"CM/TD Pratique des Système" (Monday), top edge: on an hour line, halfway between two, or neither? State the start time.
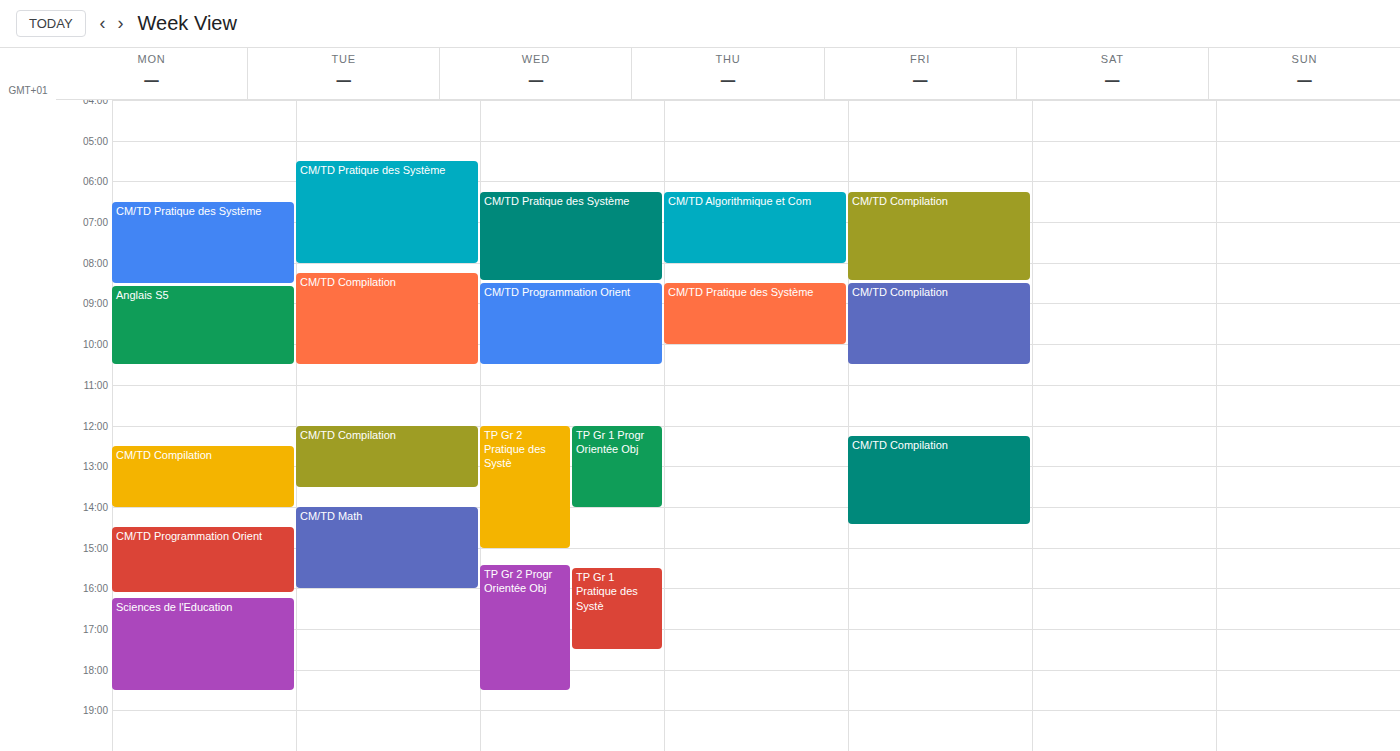
6:30 AM -- halfway between the 6 AM and 7 AM lines.